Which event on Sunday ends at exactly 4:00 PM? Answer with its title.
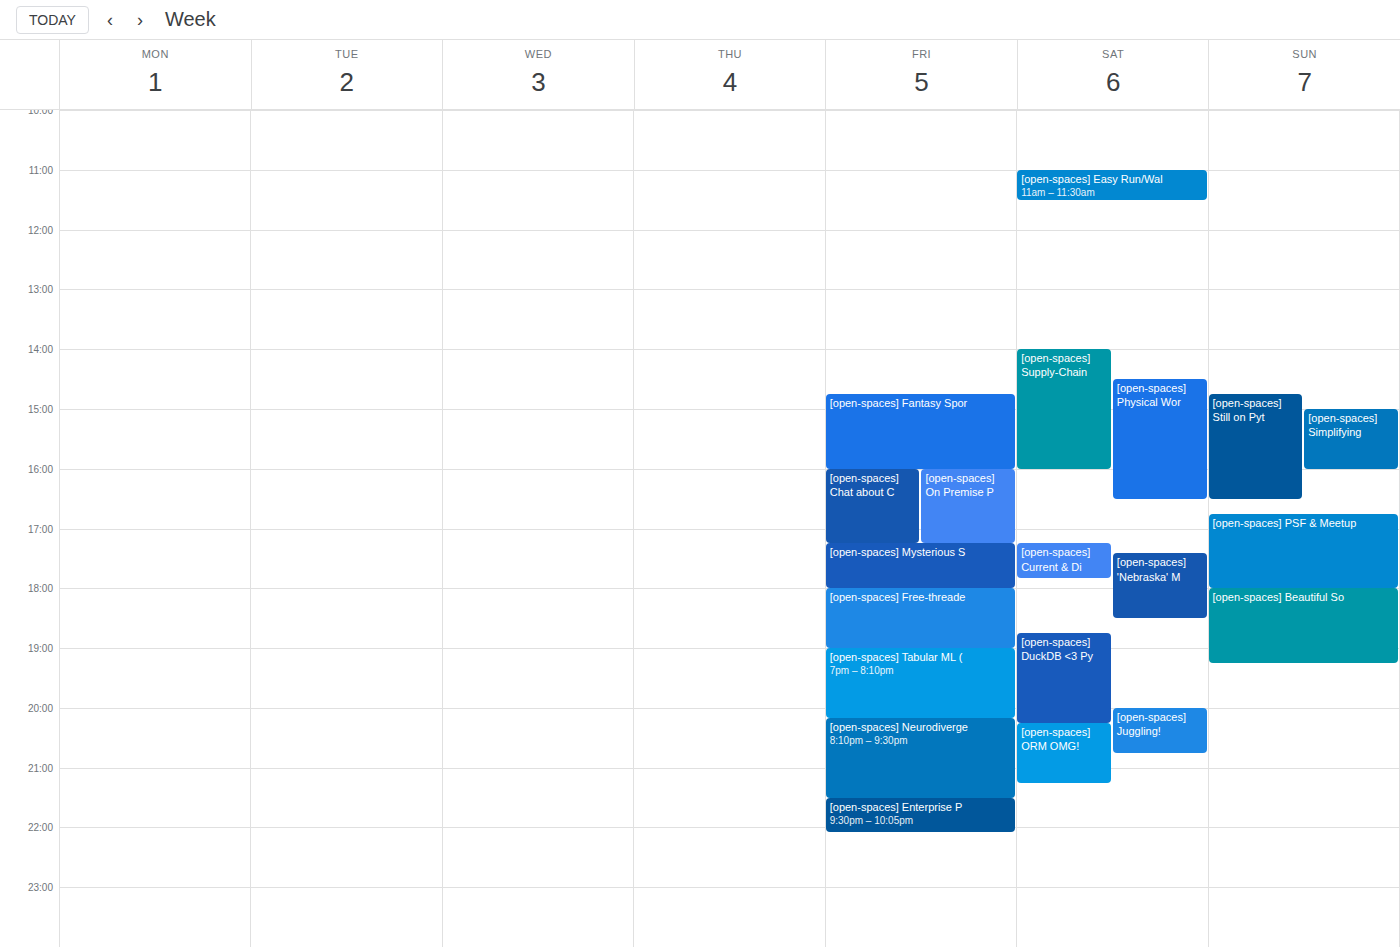
"[open-spaces] Simplifying"